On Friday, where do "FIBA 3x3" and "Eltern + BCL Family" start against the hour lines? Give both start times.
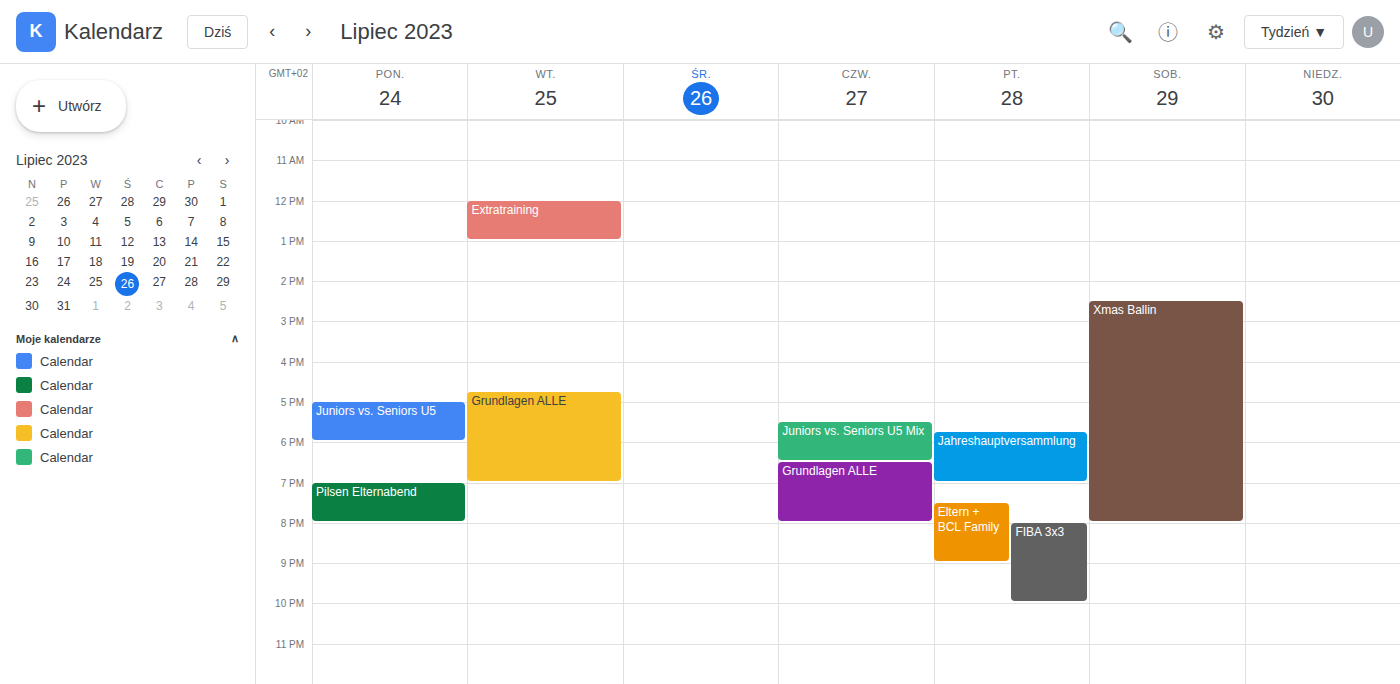
"FIBA 3x3": 8:00 PM, exactly on the 8 PM line. "Eltern + BCL Family": 7:30 PM, halfway between the 7 PM and 8 PM lines.